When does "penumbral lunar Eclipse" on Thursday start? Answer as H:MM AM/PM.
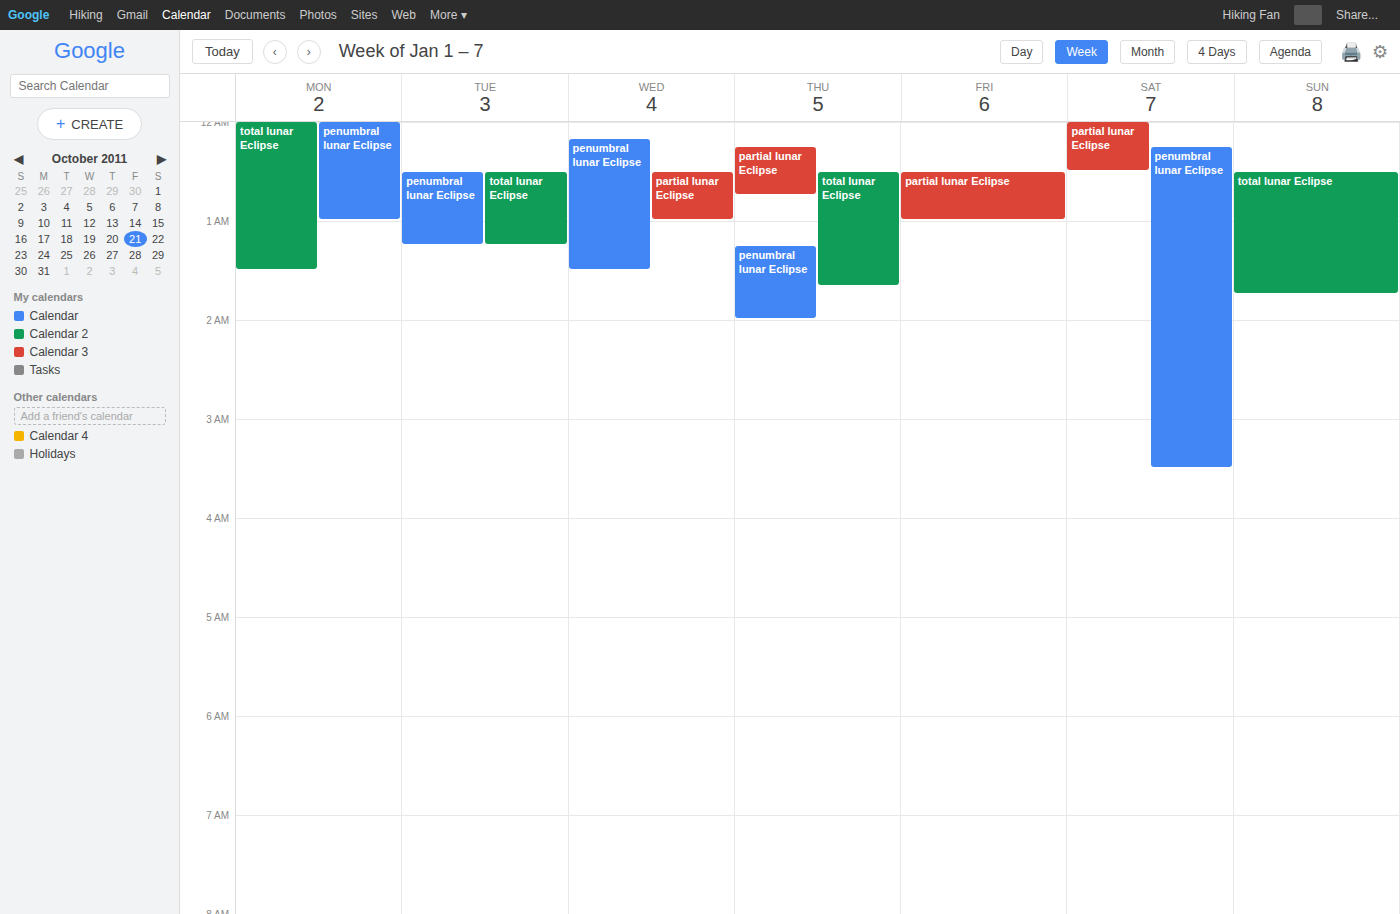
1:15 AM